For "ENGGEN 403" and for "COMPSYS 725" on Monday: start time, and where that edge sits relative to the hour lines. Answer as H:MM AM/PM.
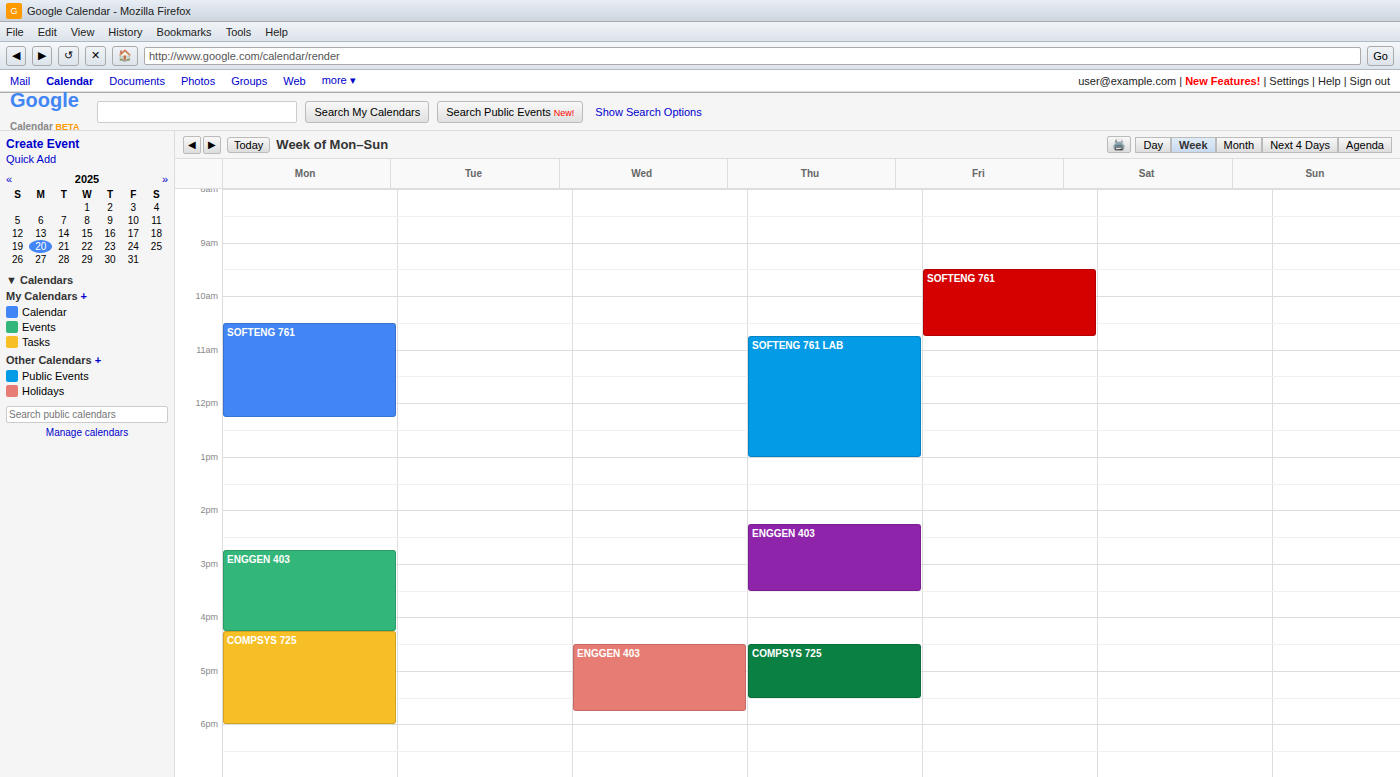
"ENGGEN 403": 2:45 PM, neither: three quarters of the way from the 2 PM line to the 3 PM line. "COMPSYS 725": 4:15 PM, neither: a quarter of the way from the 4 PM line to the 5 PM line.